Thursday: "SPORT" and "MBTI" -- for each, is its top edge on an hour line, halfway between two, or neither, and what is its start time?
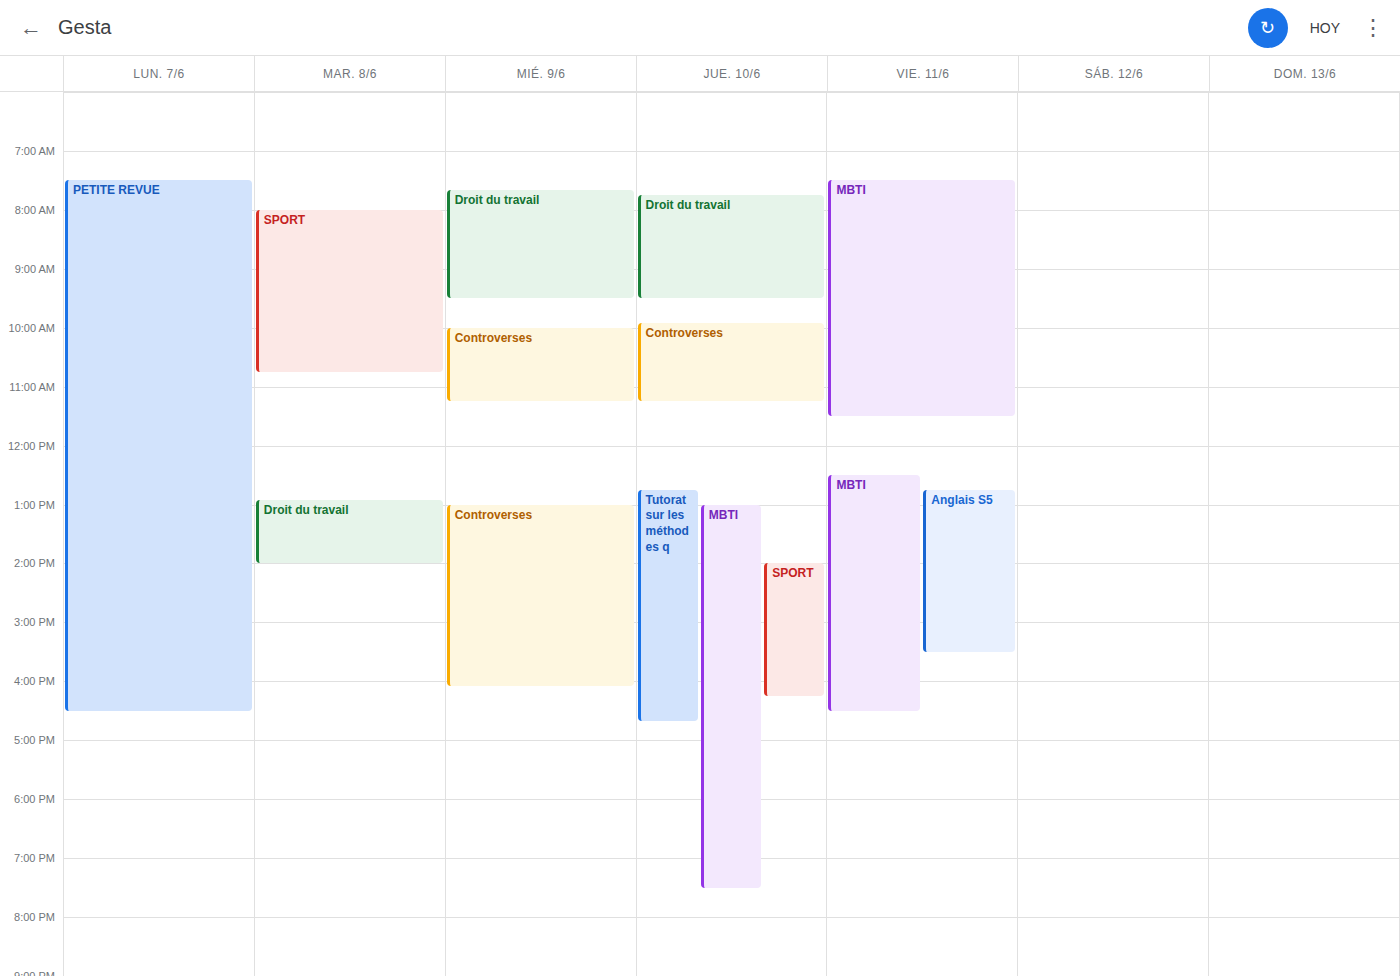
"SPORT": 2:00 PM, exactly on the 2 PM line. "MBTI": 1:00 PM, exactly on the 1 PM line.